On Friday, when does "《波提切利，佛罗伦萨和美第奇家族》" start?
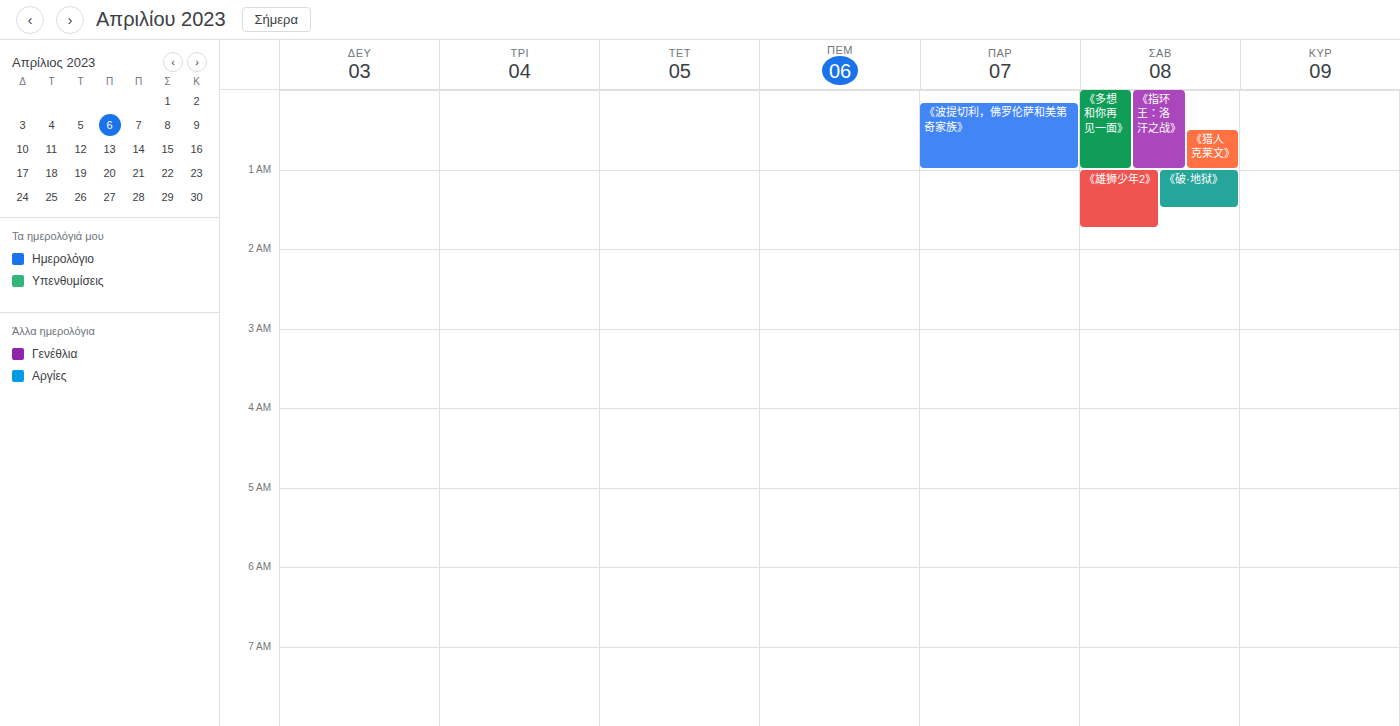
00:10